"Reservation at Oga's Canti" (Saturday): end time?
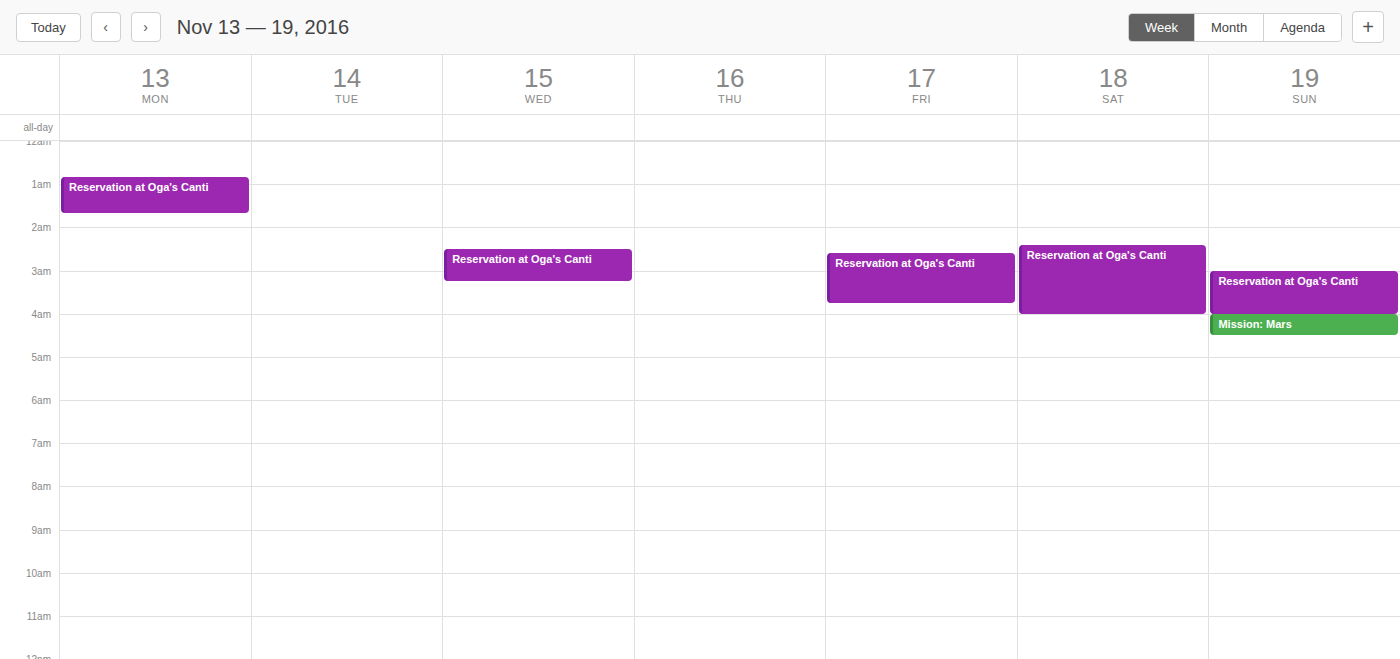
4:00 AM